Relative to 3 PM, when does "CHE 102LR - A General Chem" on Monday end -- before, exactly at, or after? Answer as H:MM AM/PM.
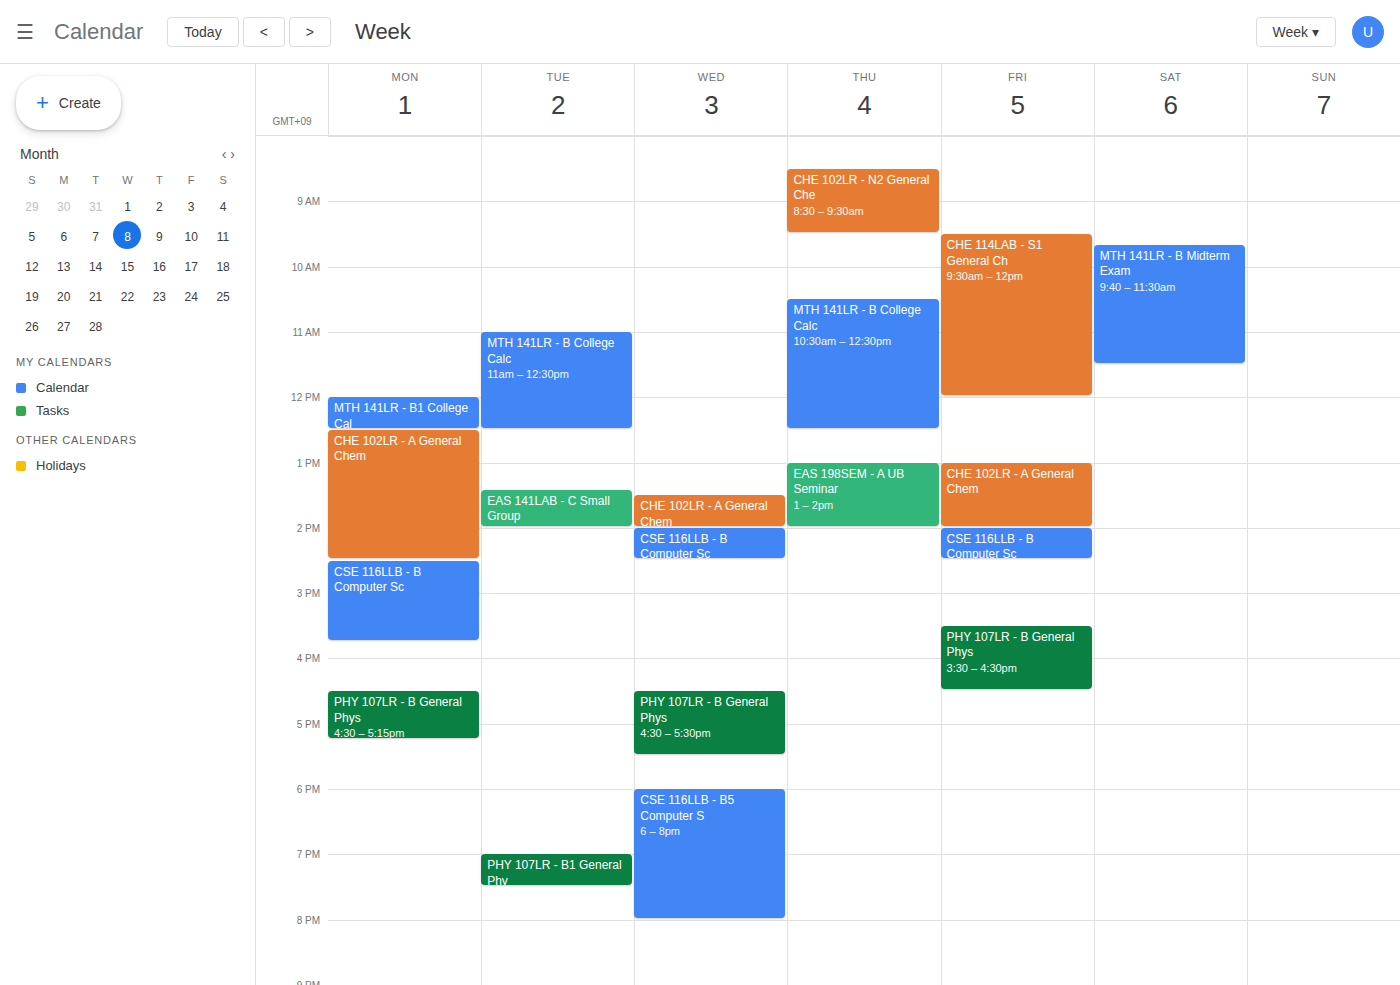
2:30 PM -- before 3 PM, 30 minutes above the 3 PM line.